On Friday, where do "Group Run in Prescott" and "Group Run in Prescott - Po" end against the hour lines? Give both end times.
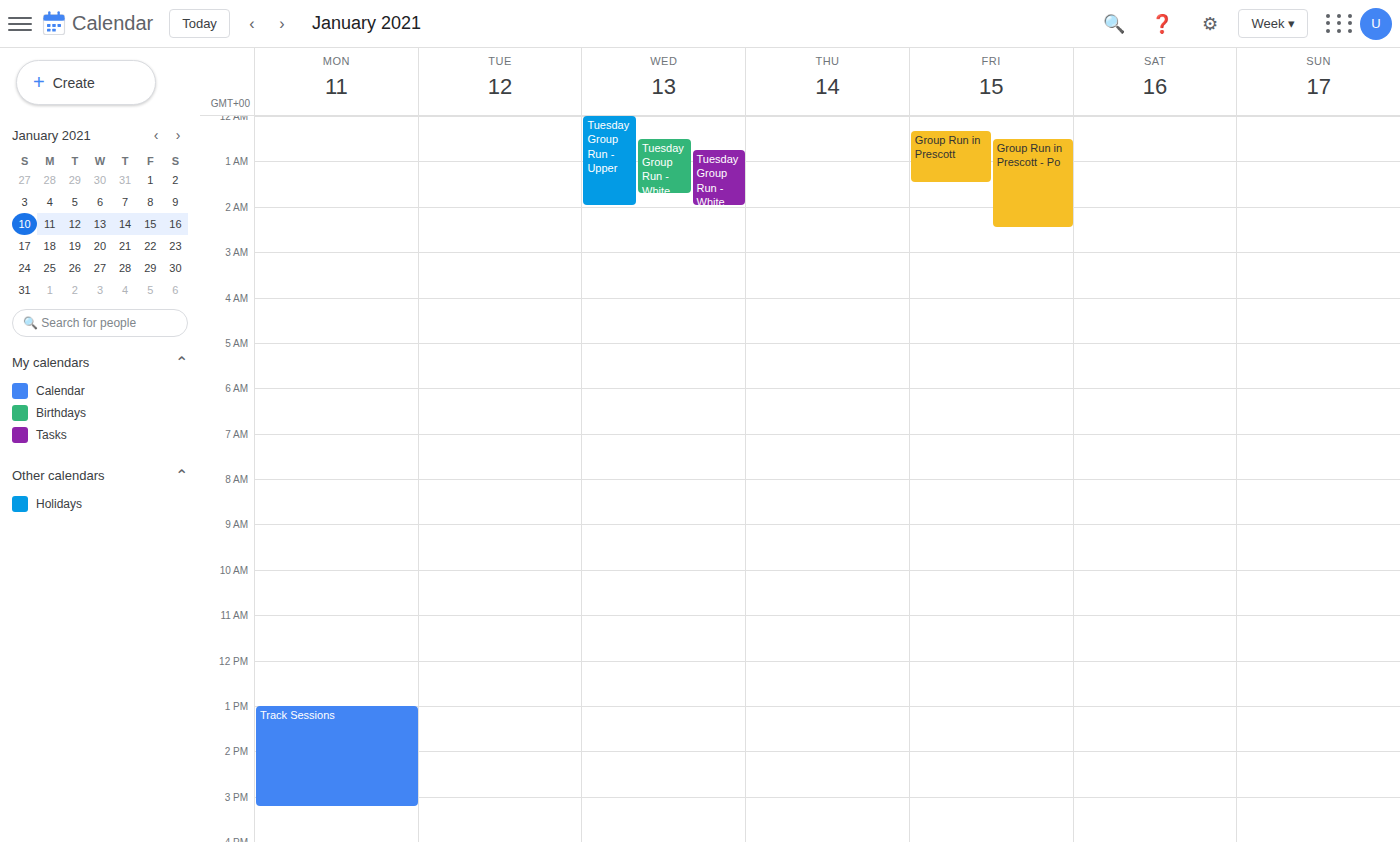
"Group Run in Prescott": 1:30 AM, halfway between the 1 AM and 2 AM lines. "Group Run in Prescott - Po": 2:30 AM, halfway between the 2 AM and 3 AM lines.